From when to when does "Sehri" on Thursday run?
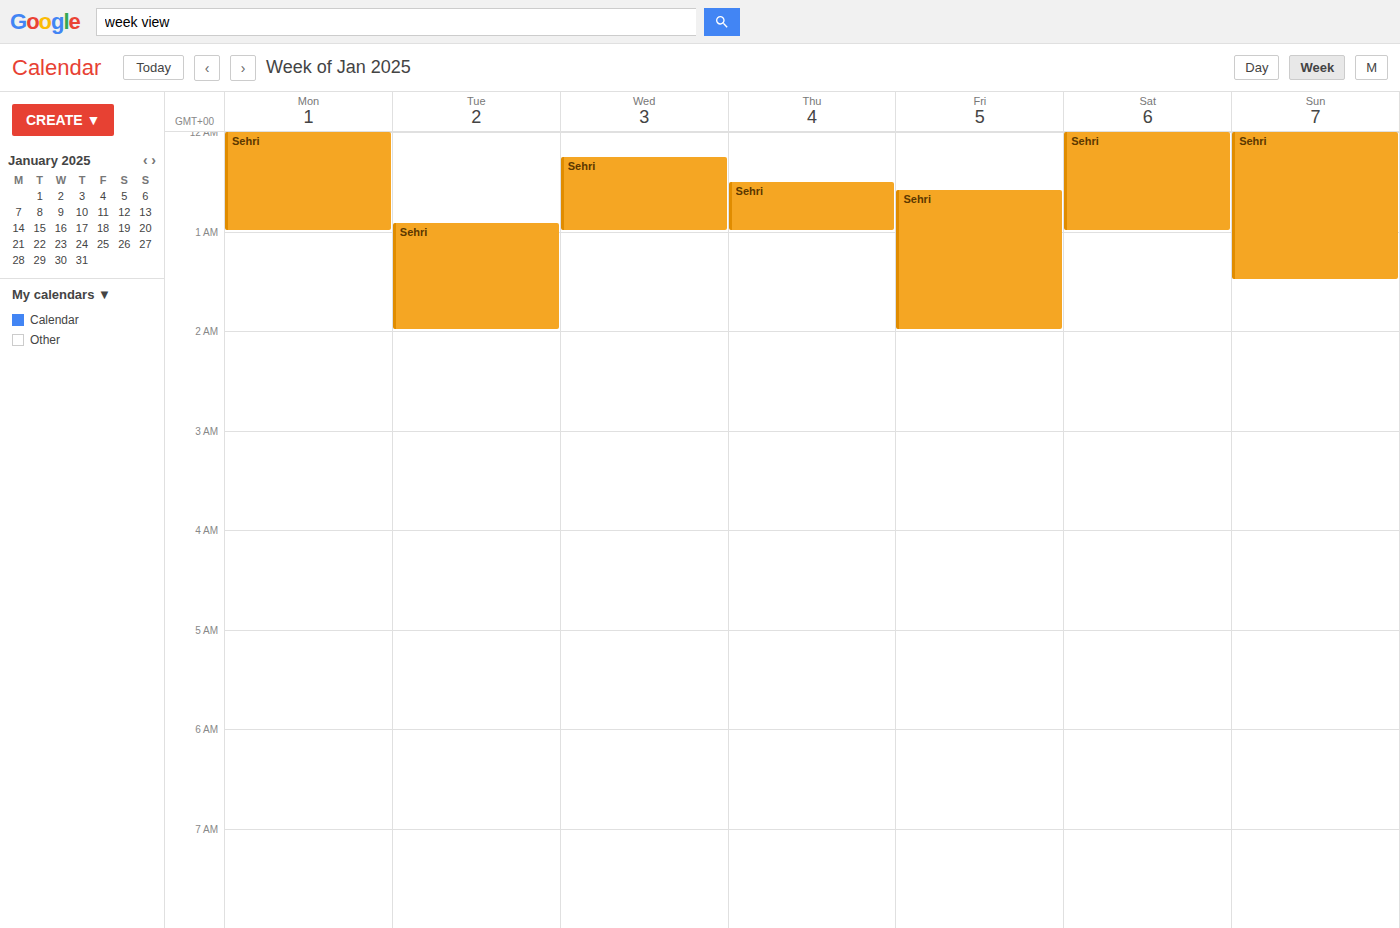
12:30 AM to 1:00 AM